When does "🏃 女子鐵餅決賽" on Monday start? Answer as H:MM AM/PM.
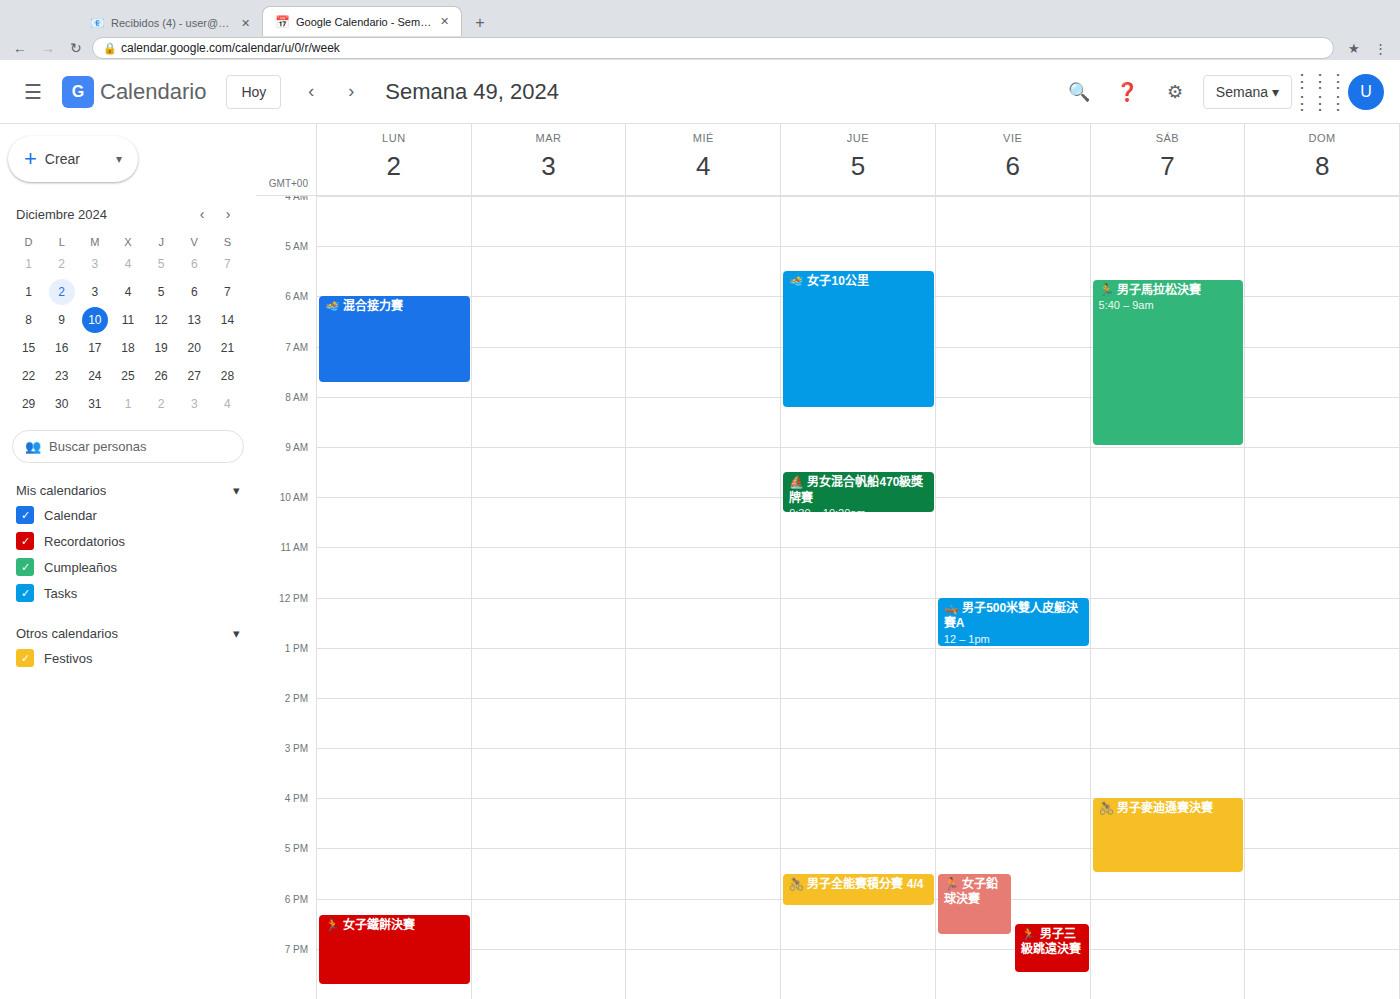
6:20 PM